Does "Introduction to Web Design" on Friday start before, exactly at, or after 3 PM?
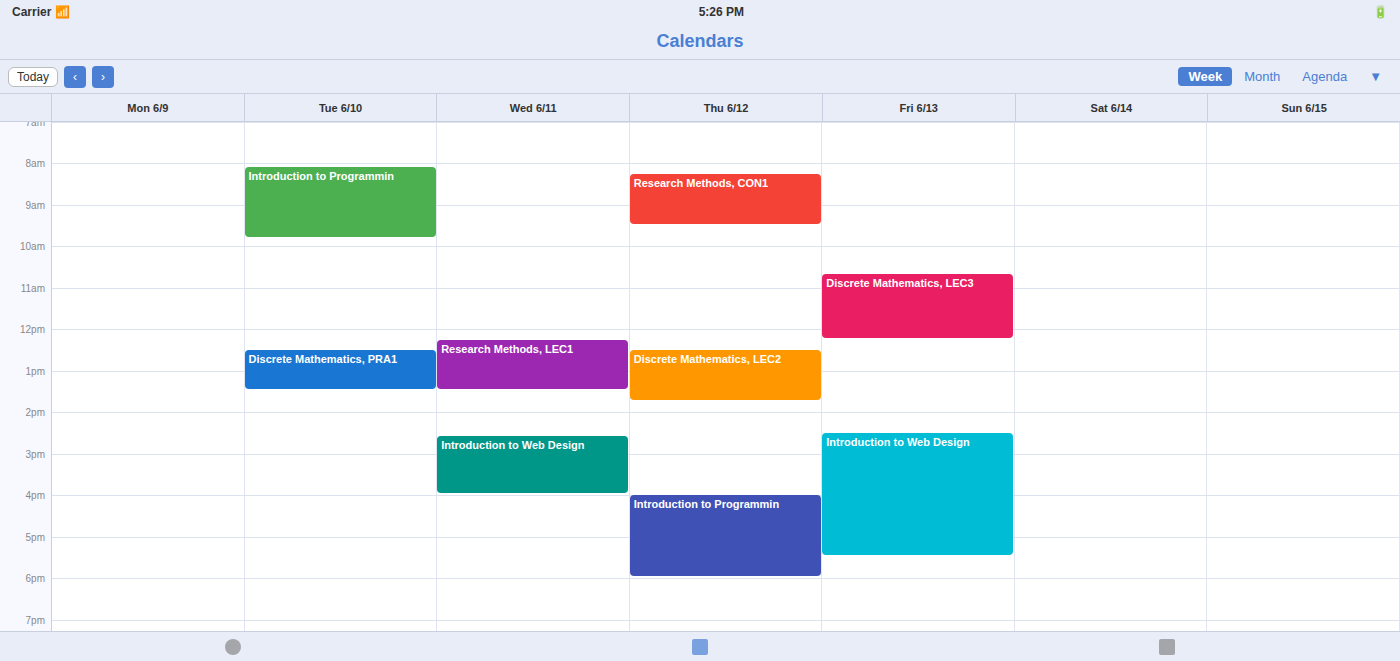
2:30 PM -- before 3 PM, 30 minutes above the 3 PM line.